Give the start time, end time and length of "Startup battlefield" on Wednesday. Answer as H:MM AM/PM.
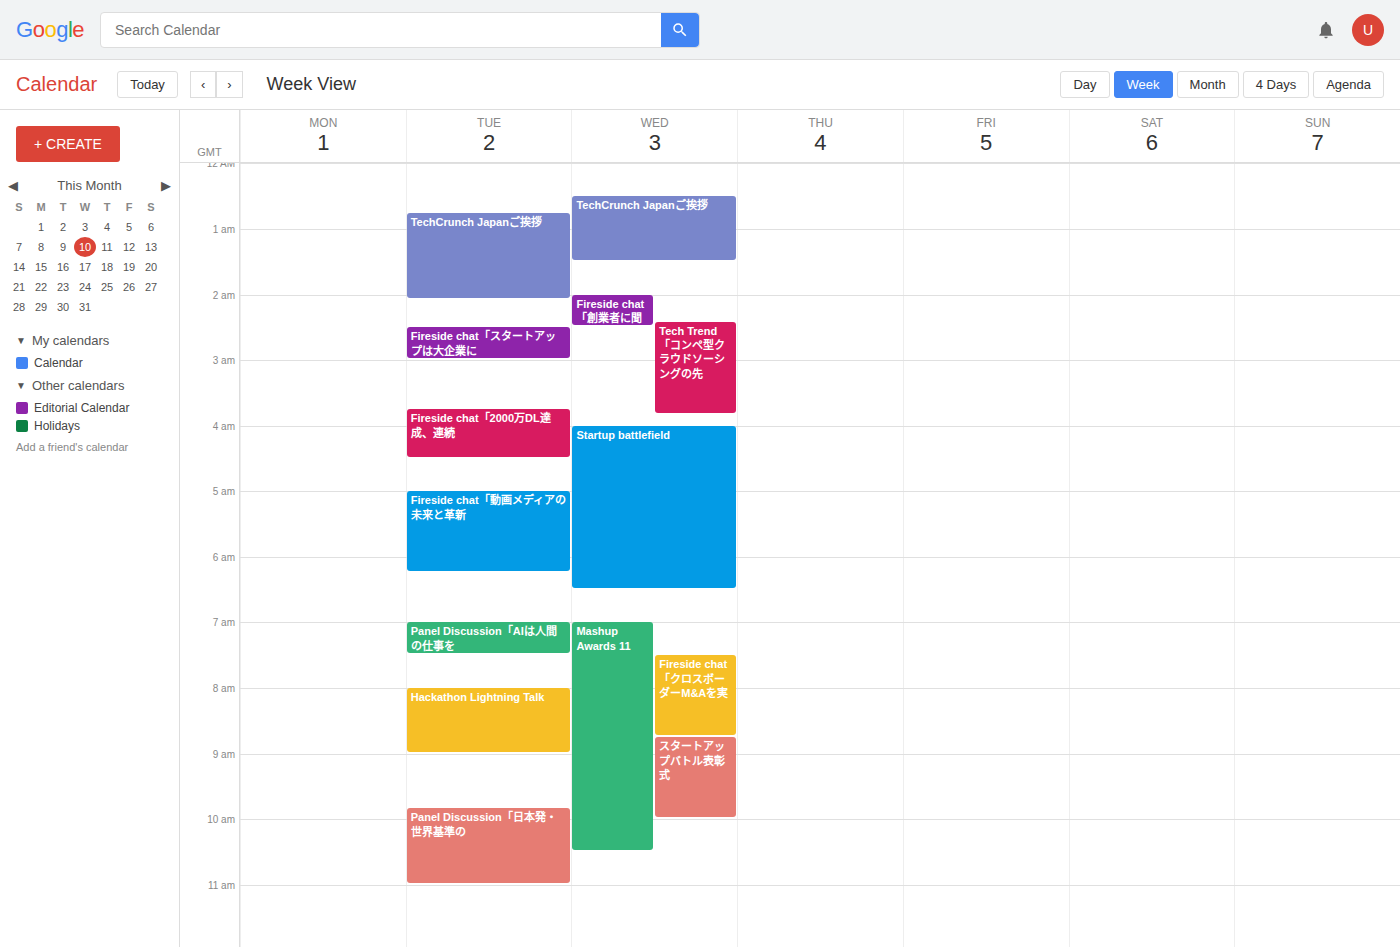
4:00 AM to 6:30 AM, 2 hours 30 minutes